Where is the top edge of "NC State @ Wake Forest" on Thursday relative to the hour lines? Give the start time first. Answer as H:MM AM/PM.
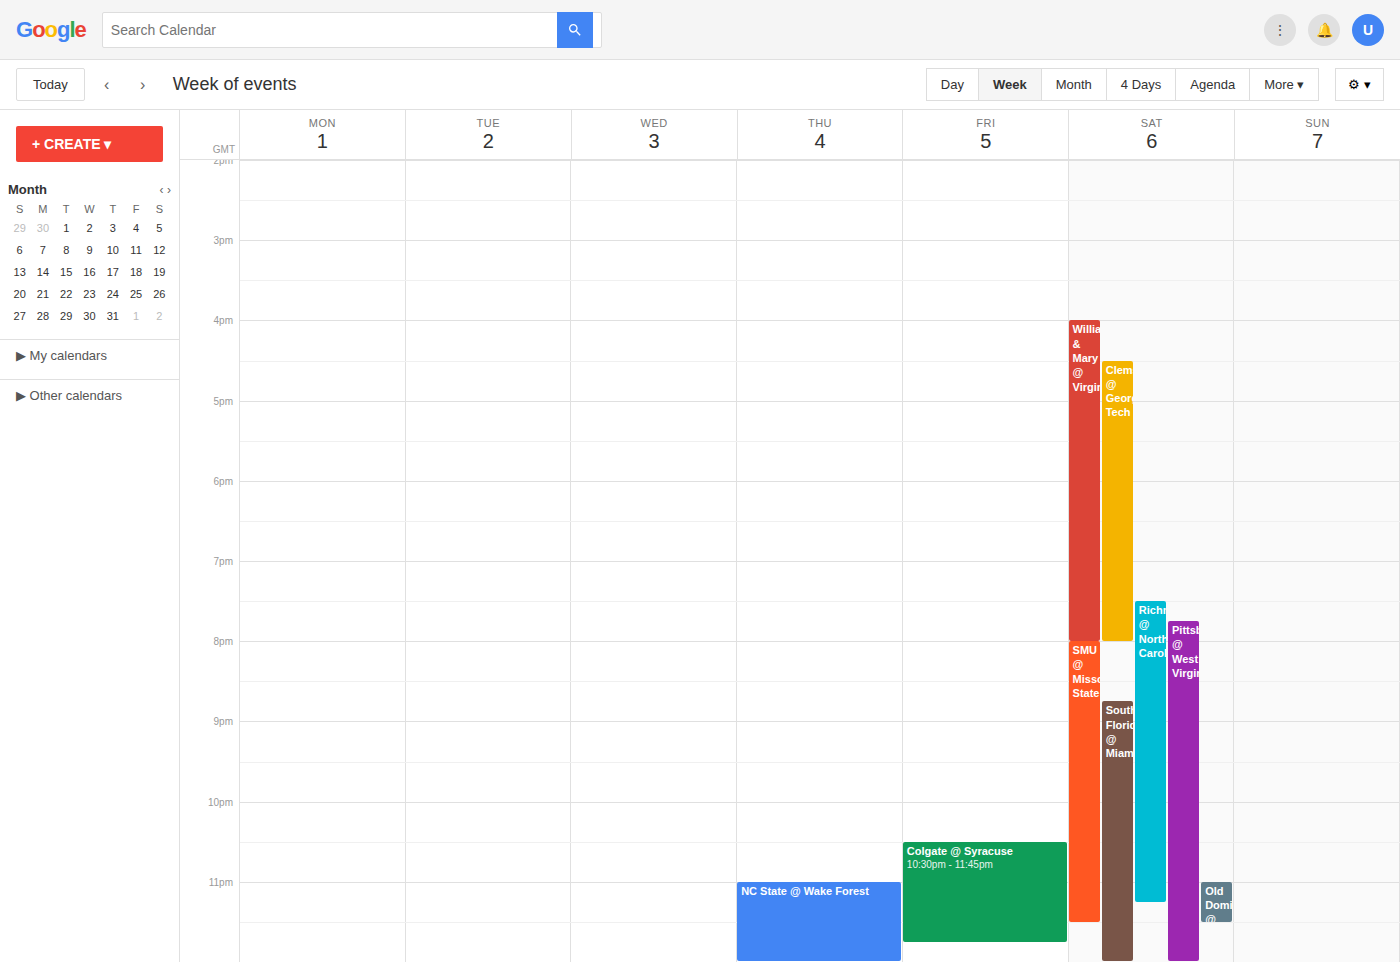
11:00 PM -- exactly on the 11 PM line.